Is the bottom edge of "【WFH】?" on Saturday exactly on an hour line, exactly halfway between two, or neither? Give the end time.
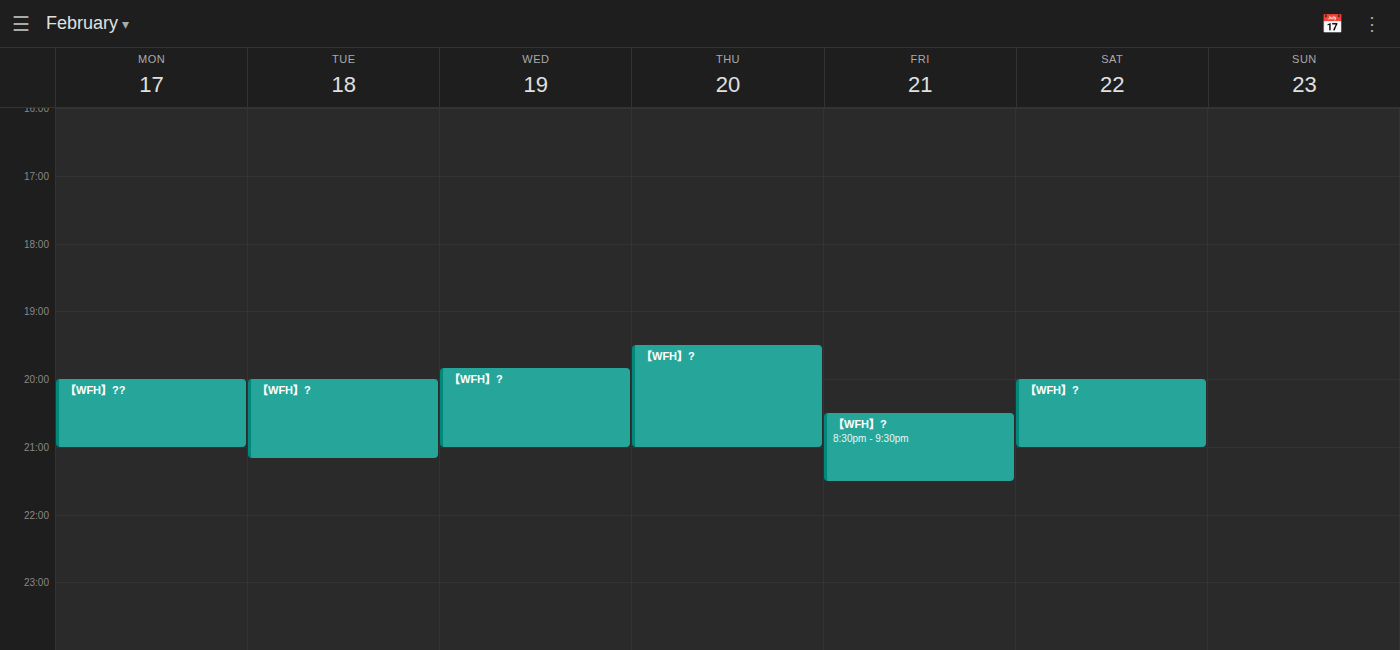
9:00 PM -- exactly on the 9 PM line.